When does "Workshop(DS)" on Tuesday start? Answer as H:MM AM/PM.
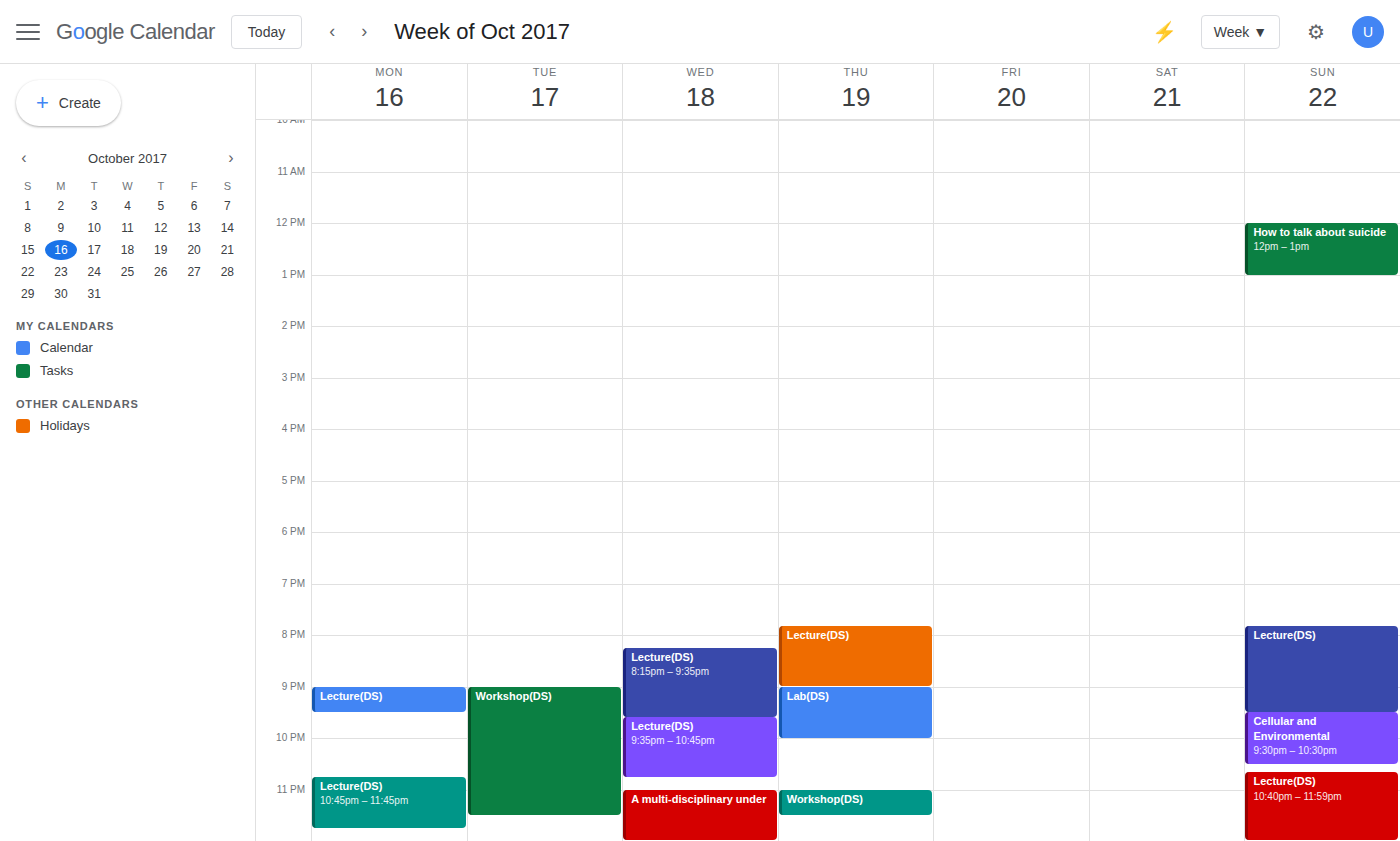
9:00 PM